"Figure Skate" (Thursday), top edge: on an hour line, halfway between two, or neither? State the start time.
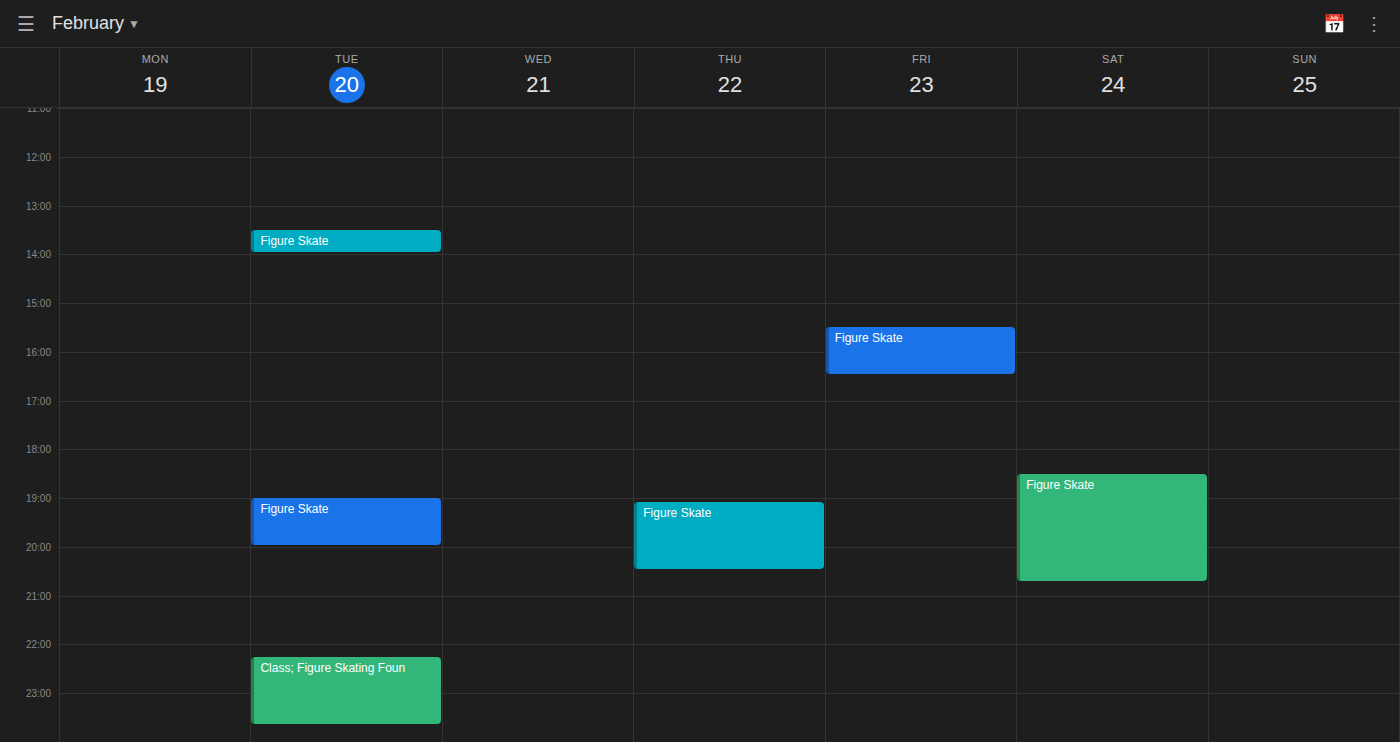
7:05 PM -- neither: 5 minutes below the 7 PM line and 55 minutes above the 8 PM line.